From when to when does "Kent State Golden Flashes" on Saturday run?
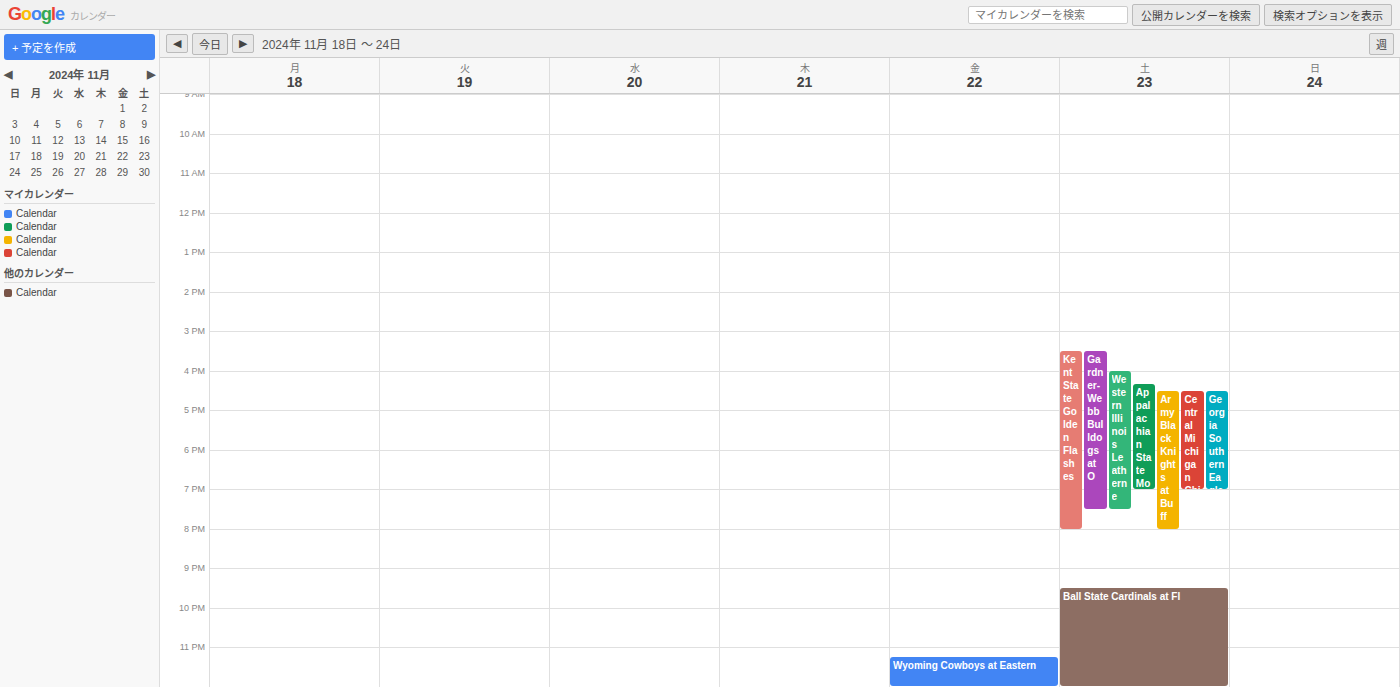
3:30 PM to 8:00 PM